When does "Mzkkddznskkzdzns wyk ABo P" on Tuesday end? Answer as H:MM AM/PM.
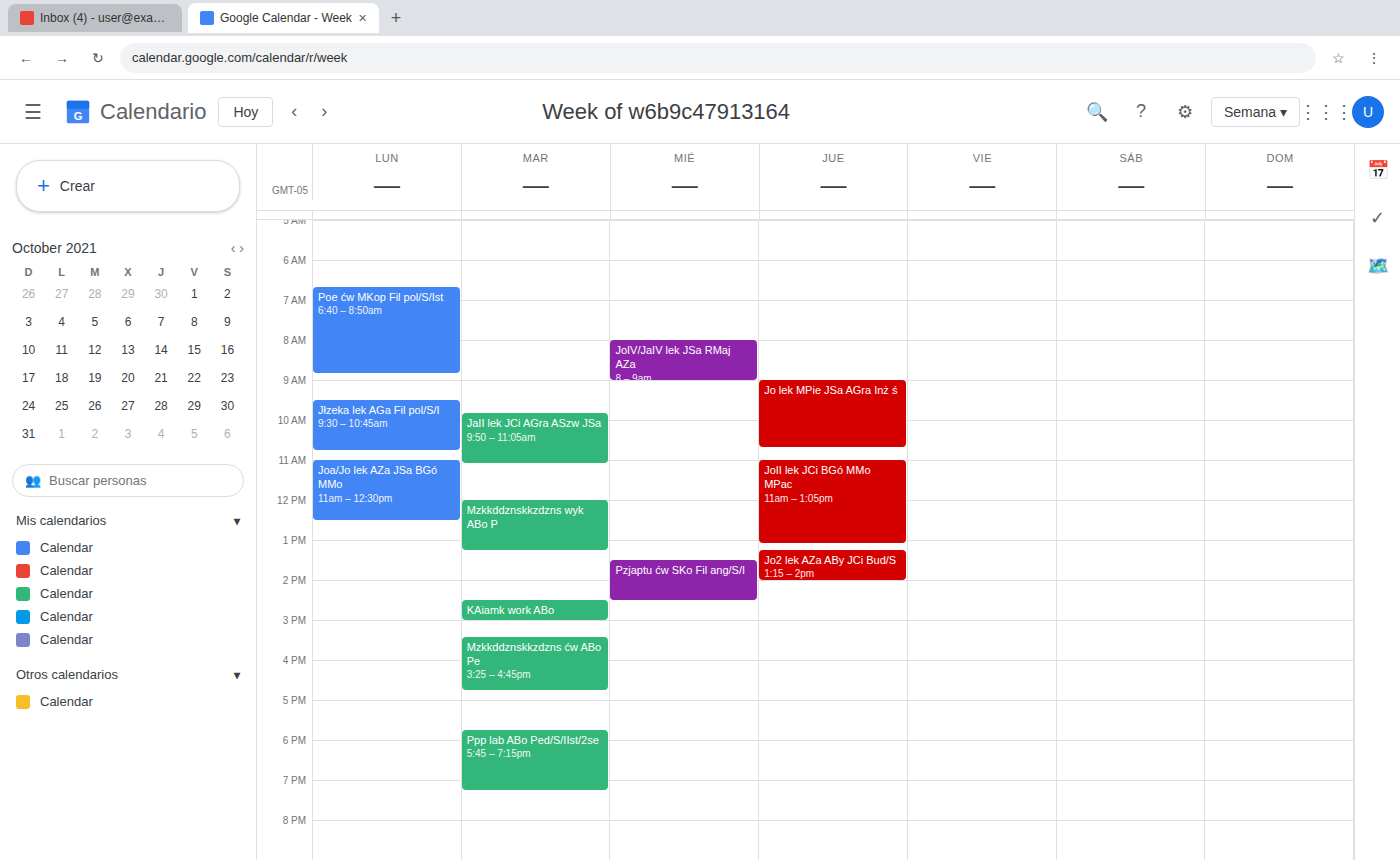
1:15 PM